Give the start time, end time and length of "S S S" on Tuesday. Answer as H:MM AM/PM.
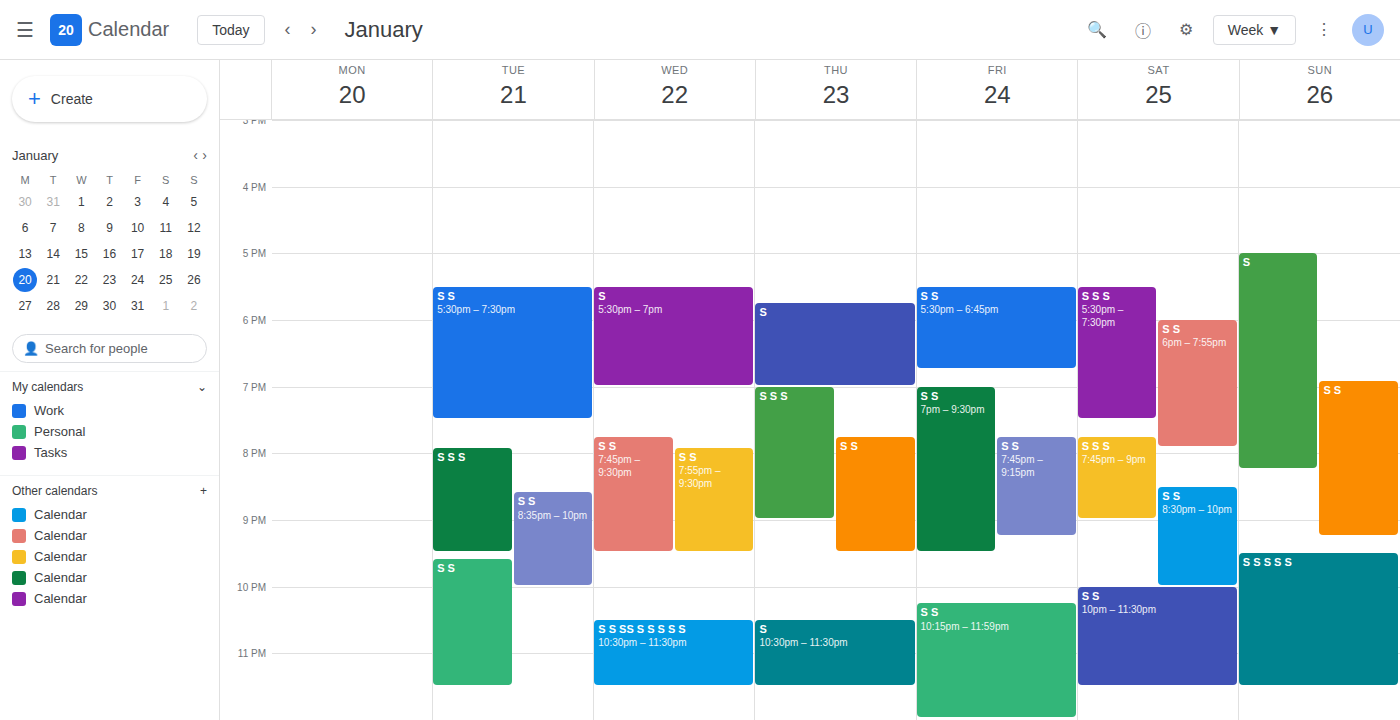
7:55 PM to 9:30 PM, 1 hour 35 minutes